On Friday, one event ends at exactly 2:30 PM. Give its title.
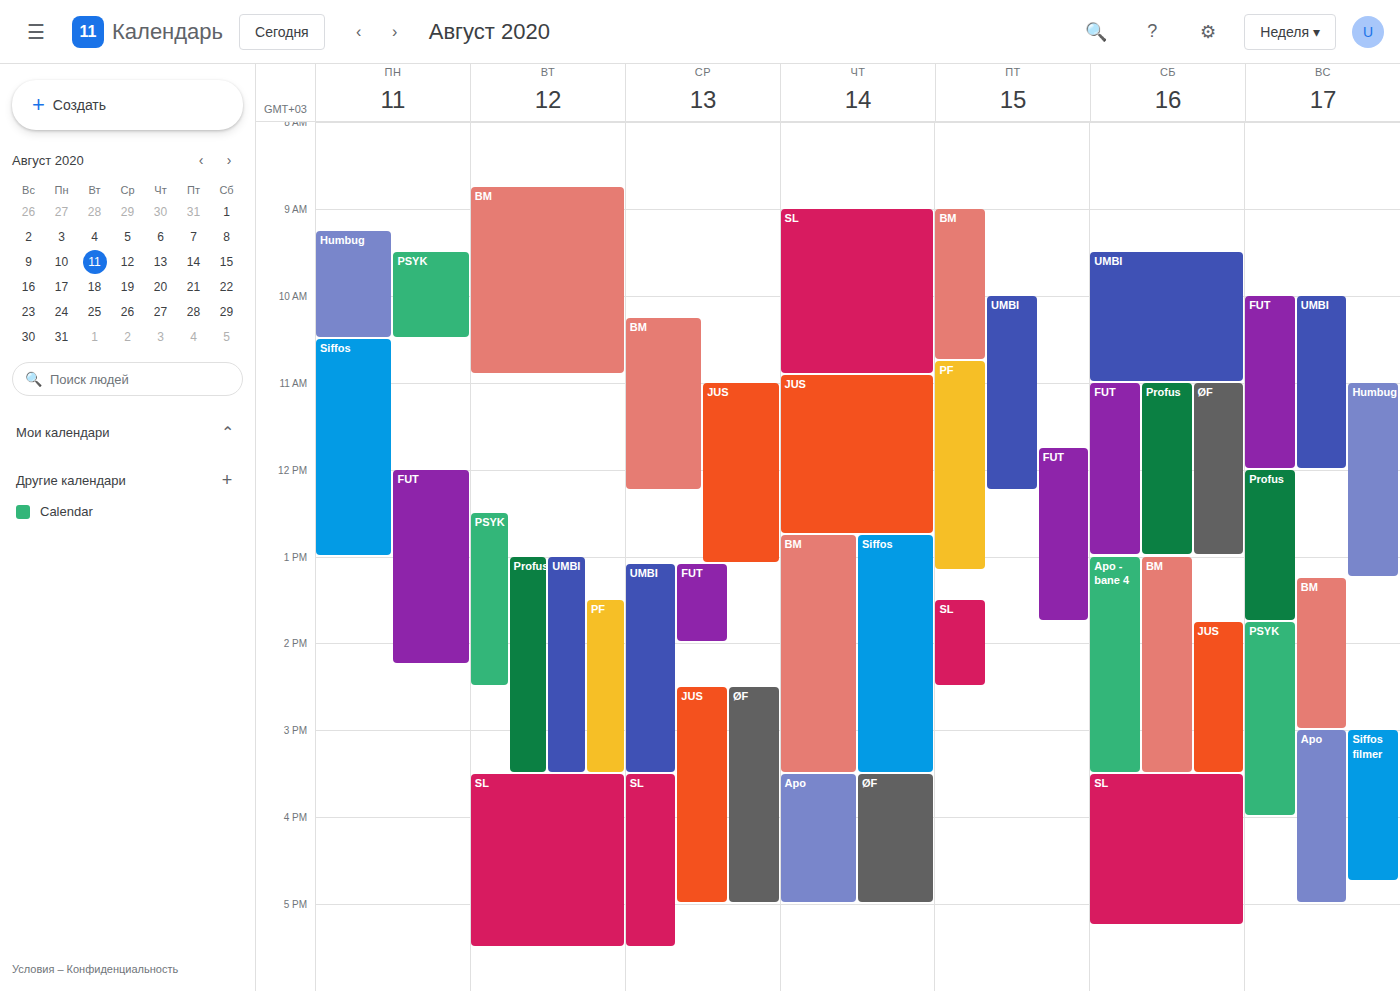
"SL"